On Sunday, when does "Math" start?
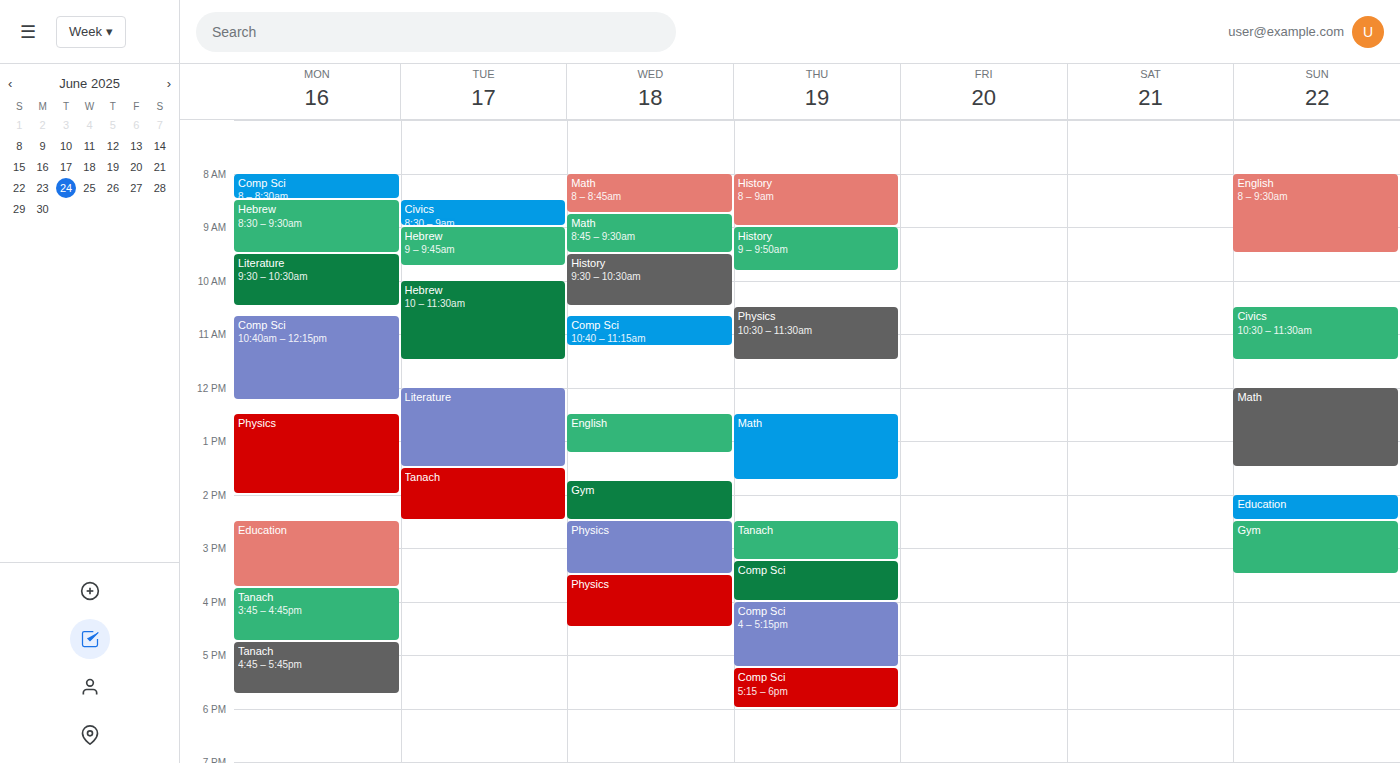
12:00 PM